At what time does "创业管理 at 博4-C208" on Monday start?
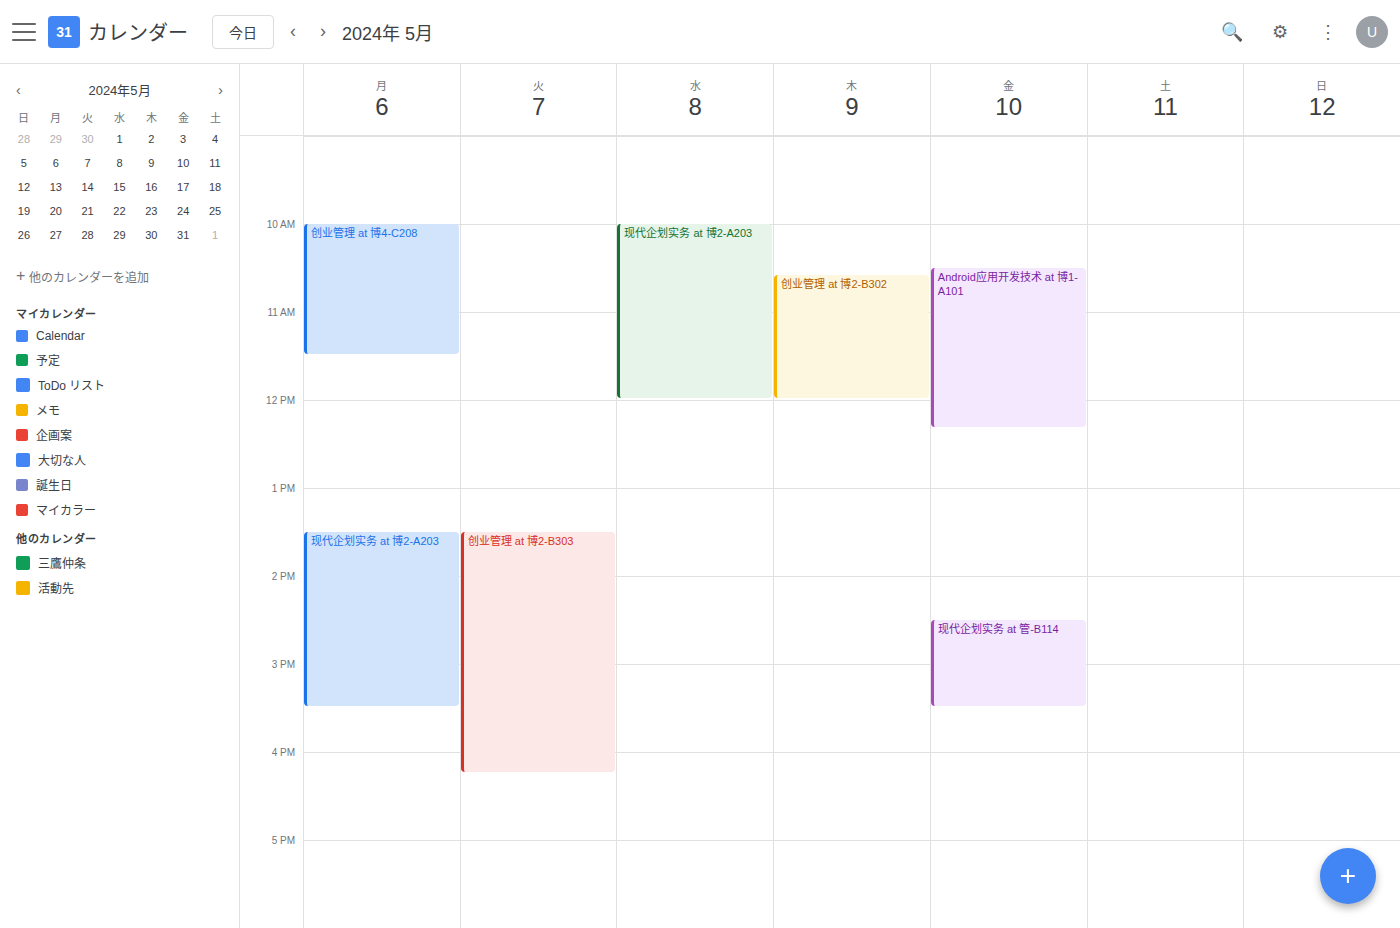
10:00 AM